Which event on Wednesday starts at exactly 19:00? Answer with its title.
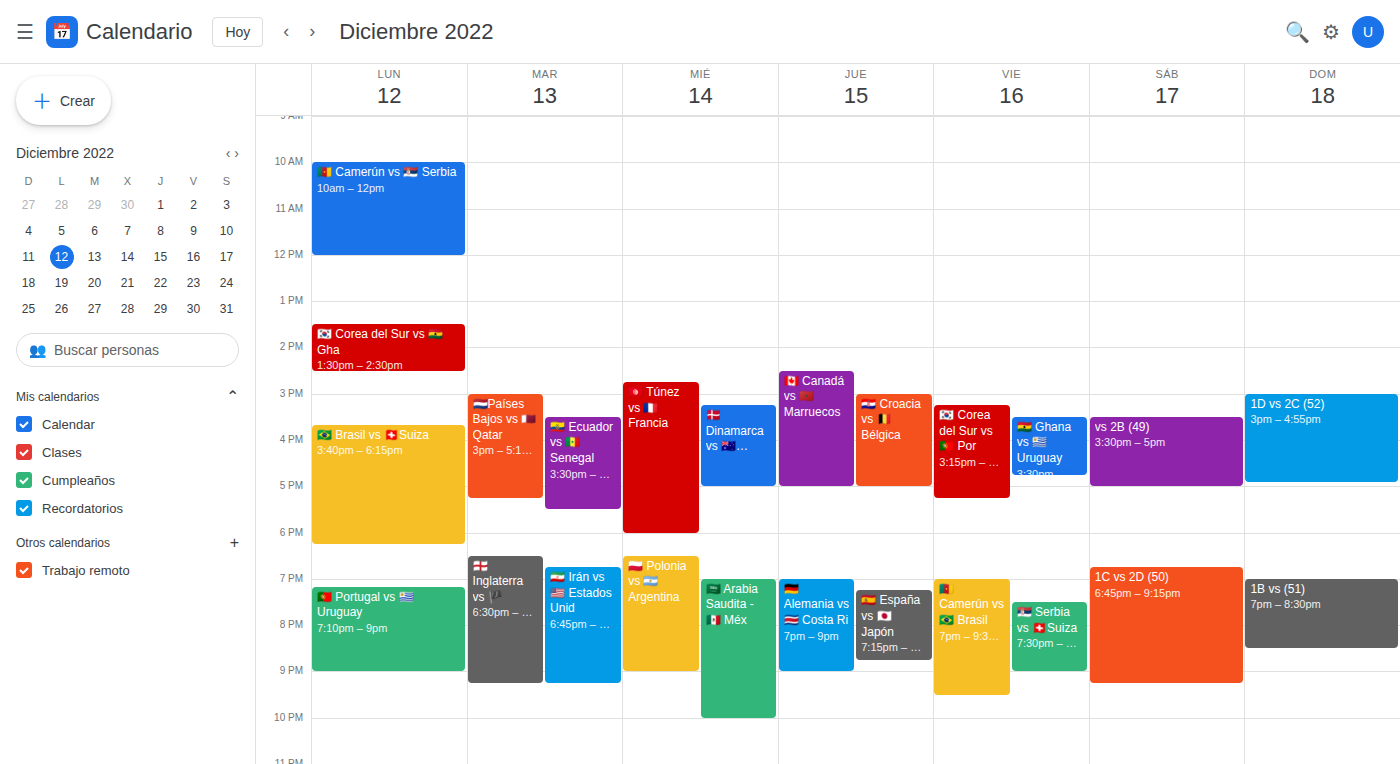
"🇸🇦 Arabia Saudita - 🇲🇽 Méx"